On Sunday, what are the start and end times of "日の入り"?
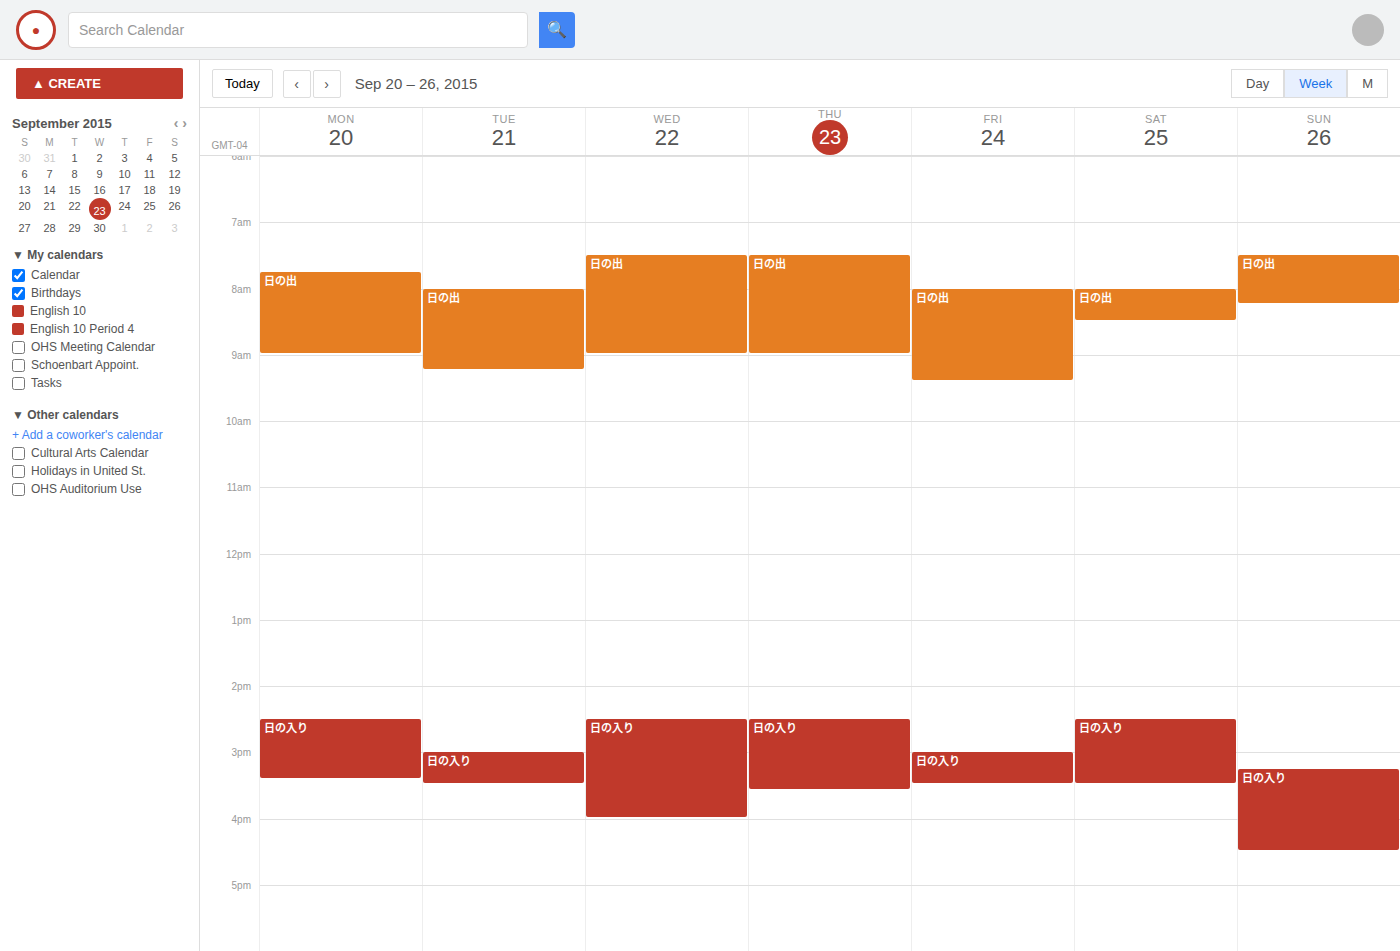
3:15 PM to 4:30 PM